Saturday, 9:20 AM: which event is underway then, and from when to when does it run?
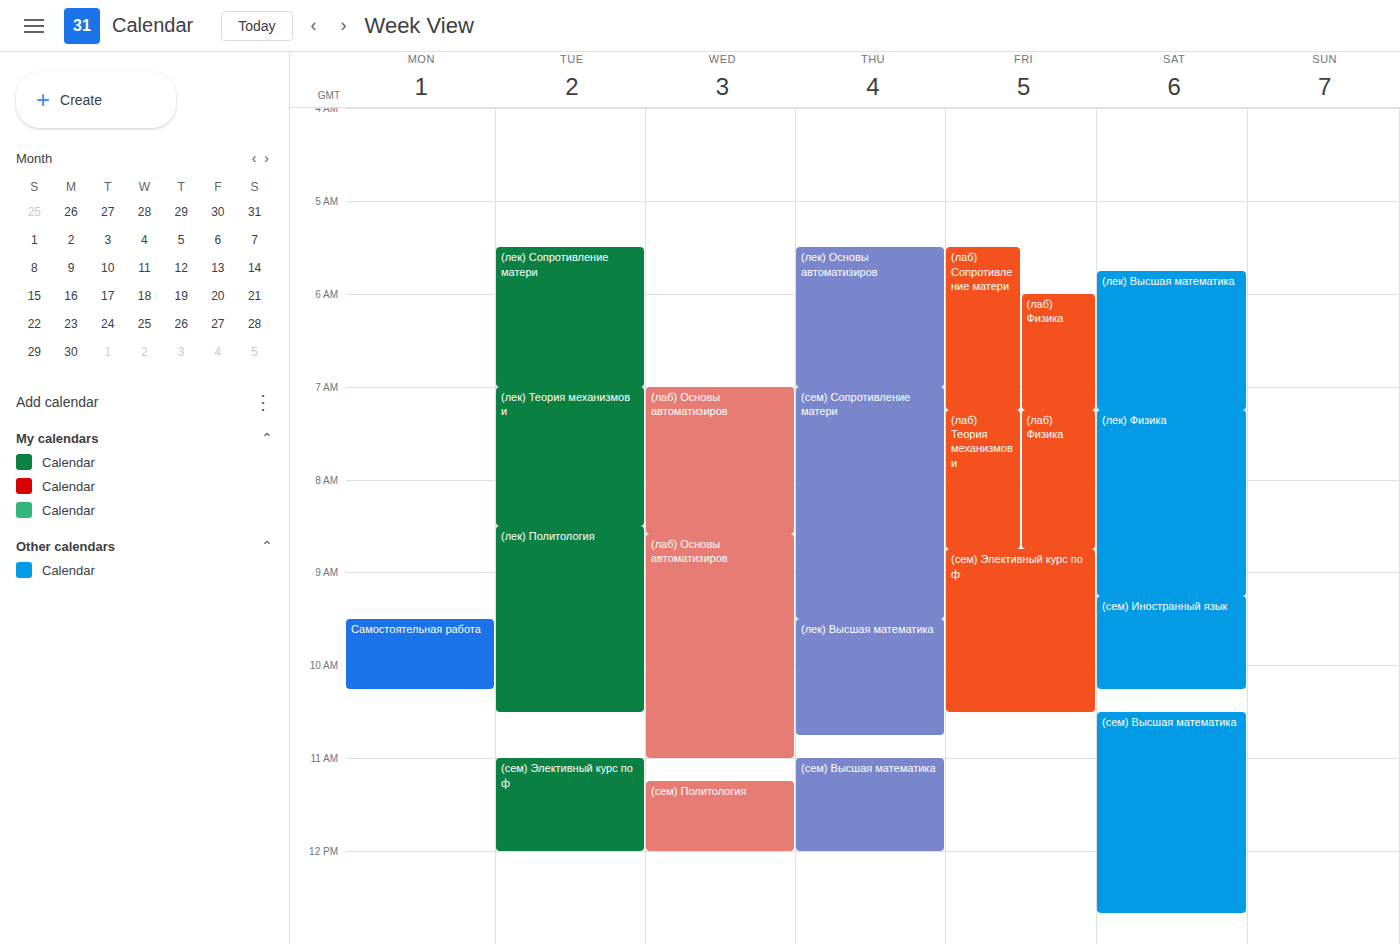
"(сем) Иностранный язык", 9:15 AM to 10:15 AM